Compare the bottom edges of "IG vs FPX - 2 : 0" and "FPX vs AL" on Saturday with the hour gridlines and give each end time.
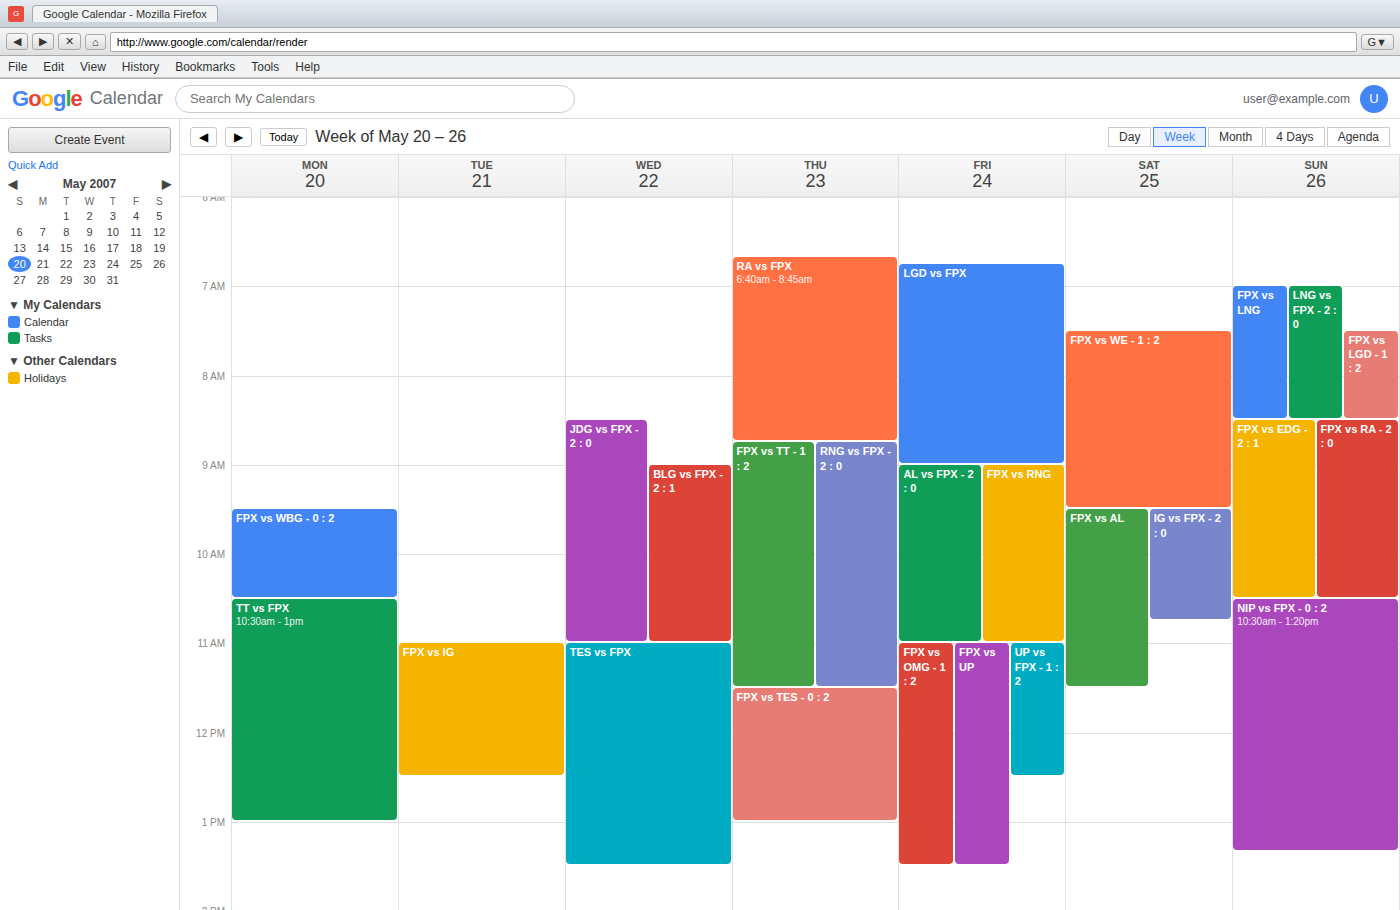
"IG vs FPX - 2 : 0": 10:45 AM, neither: three quarters of the way from the 10 AM line to the 11 AM line. "FPX vs AL": 11:30 AM, halfway between the 11 AM and 12 PM lines.